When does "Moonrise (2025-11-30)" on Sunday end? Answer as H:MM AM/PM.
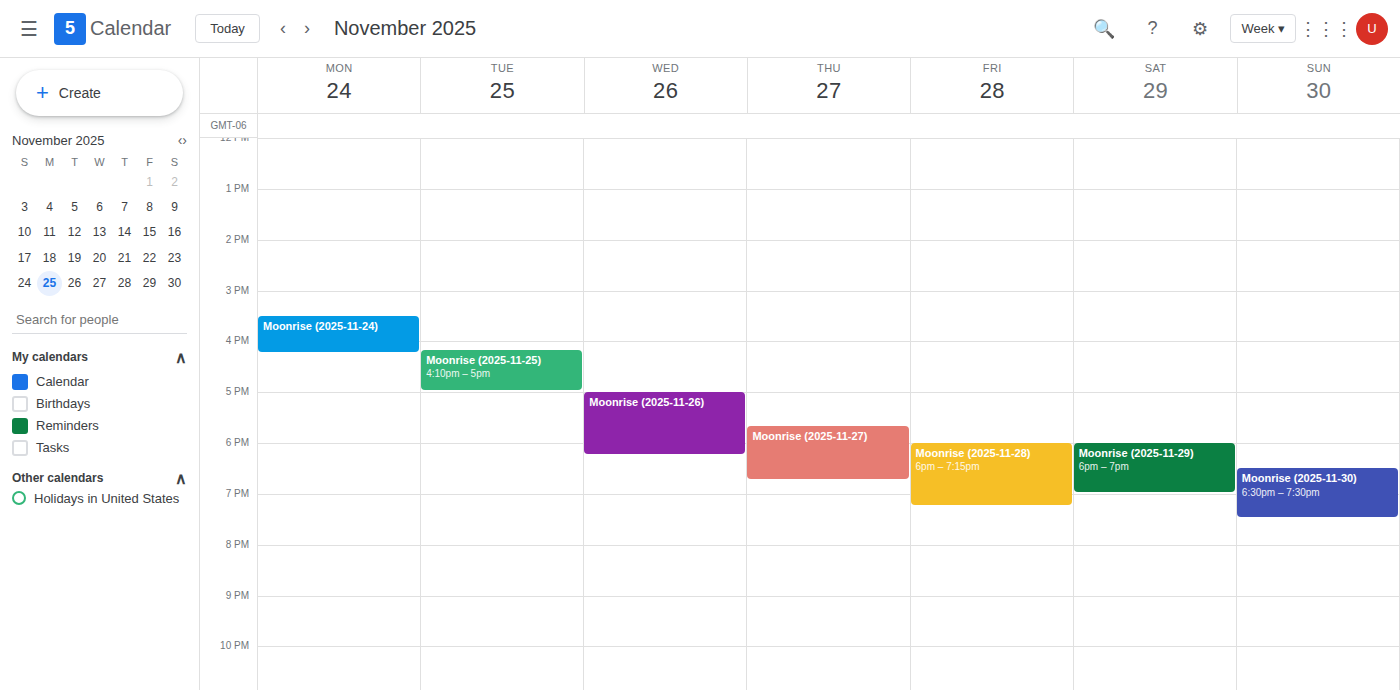
7:30 PM